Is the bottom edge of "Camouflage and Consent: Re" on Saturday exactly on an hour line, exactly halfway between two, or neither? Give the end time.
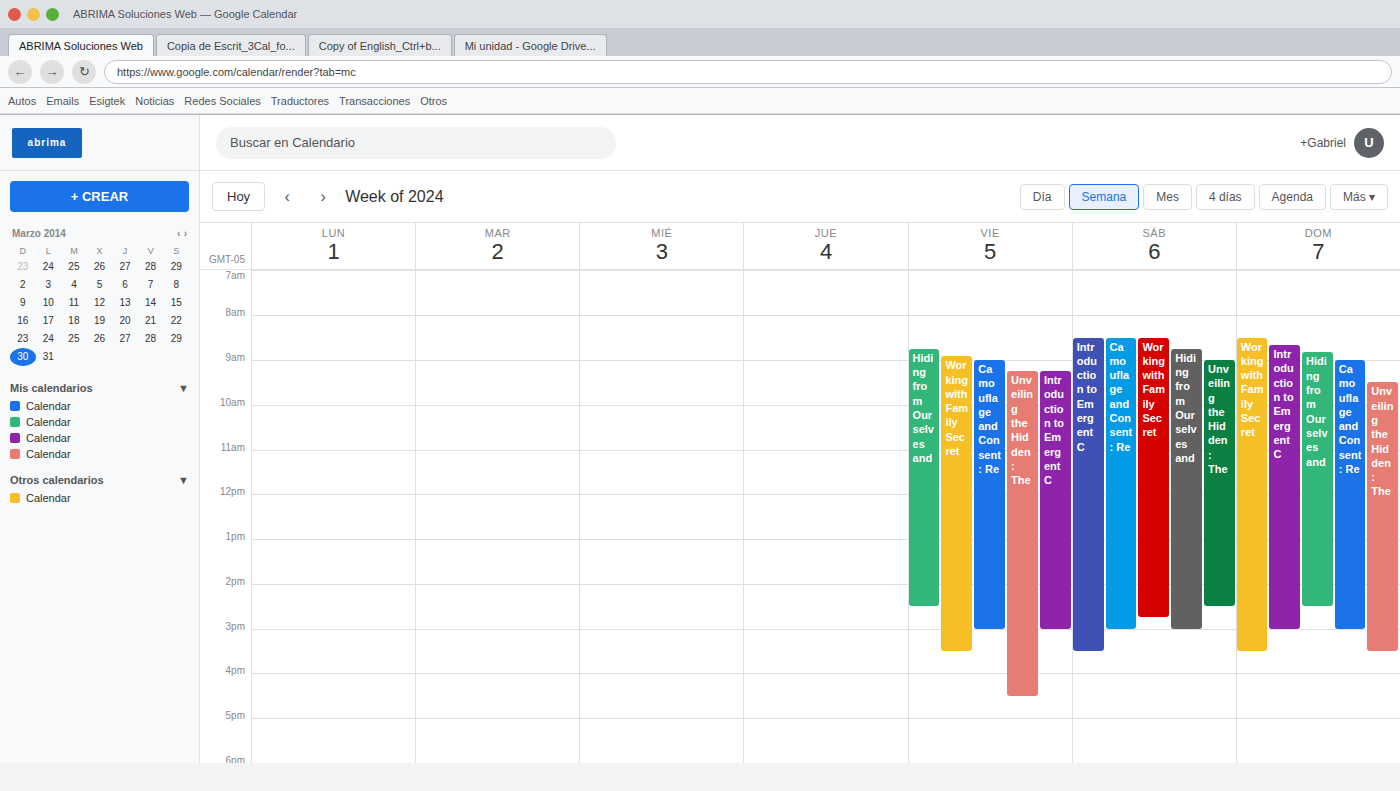
3:00 PM -- exactly on the 3 PM line.